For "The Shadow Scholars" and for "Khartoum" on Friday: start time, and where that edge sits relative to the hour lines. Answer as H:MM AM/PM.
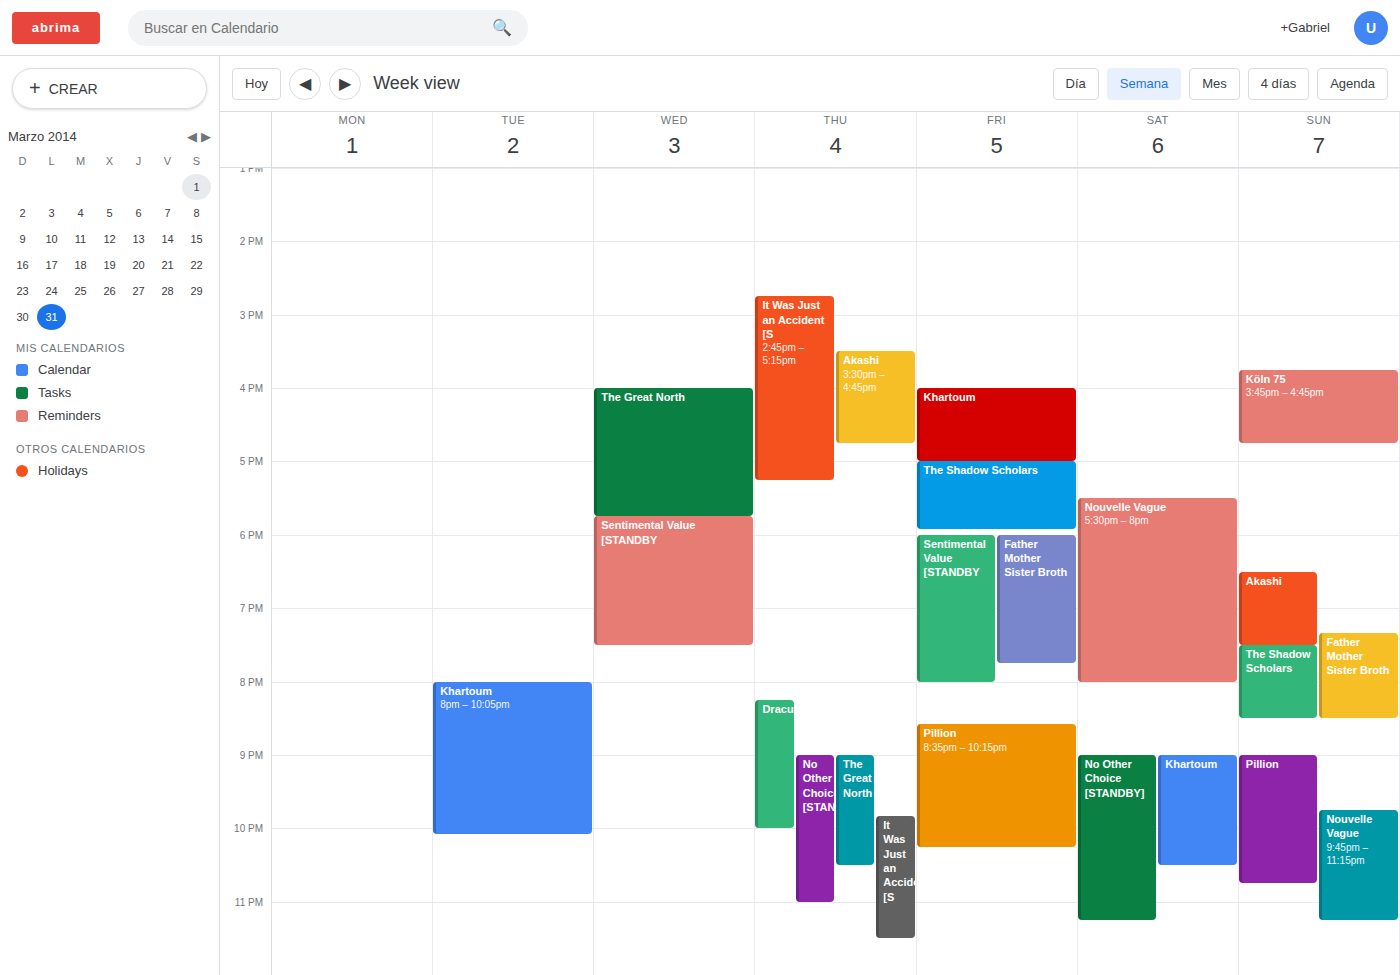
"The Shadow Scholars": 5:00 PM, exactly on the 5 PM line. "Khartoum": 4:00 PM, exactly on the 4 PM line.